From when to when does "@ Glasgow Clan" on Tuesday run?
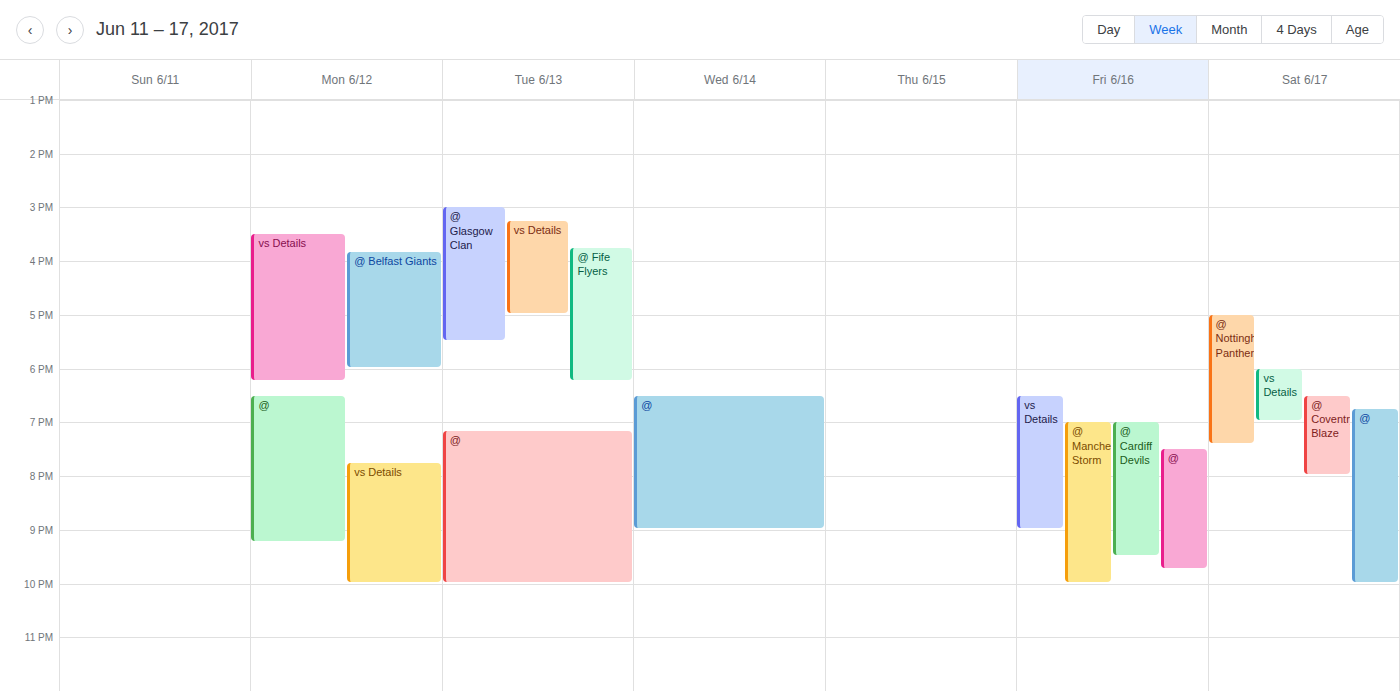
3:00 PM to 5:30 PM